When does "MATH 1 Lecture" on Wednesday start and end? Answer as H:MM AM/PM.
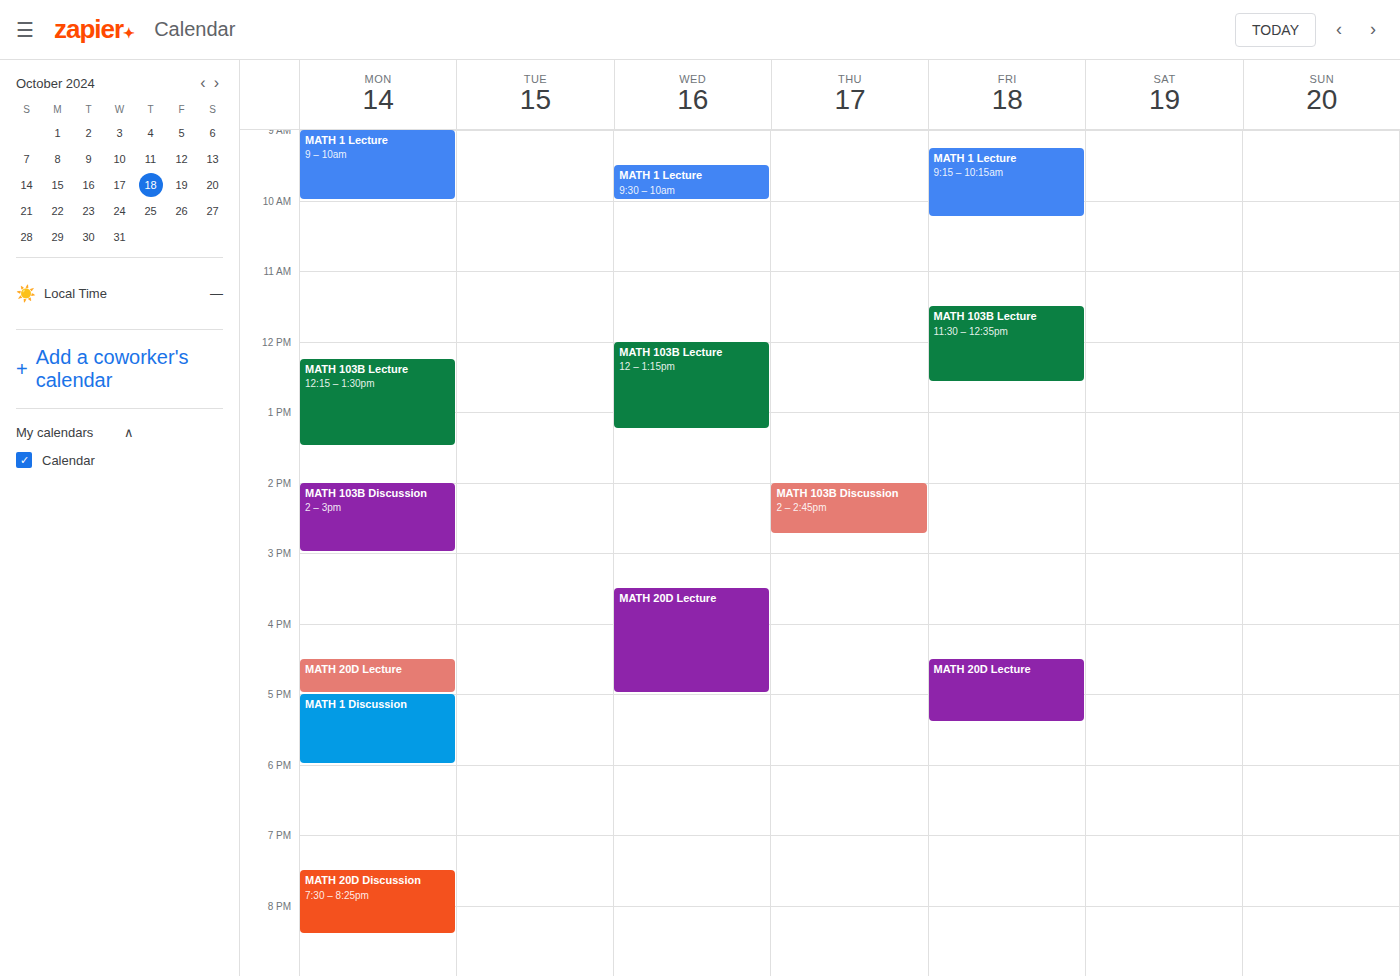
9:30 AM to 10:00 AM